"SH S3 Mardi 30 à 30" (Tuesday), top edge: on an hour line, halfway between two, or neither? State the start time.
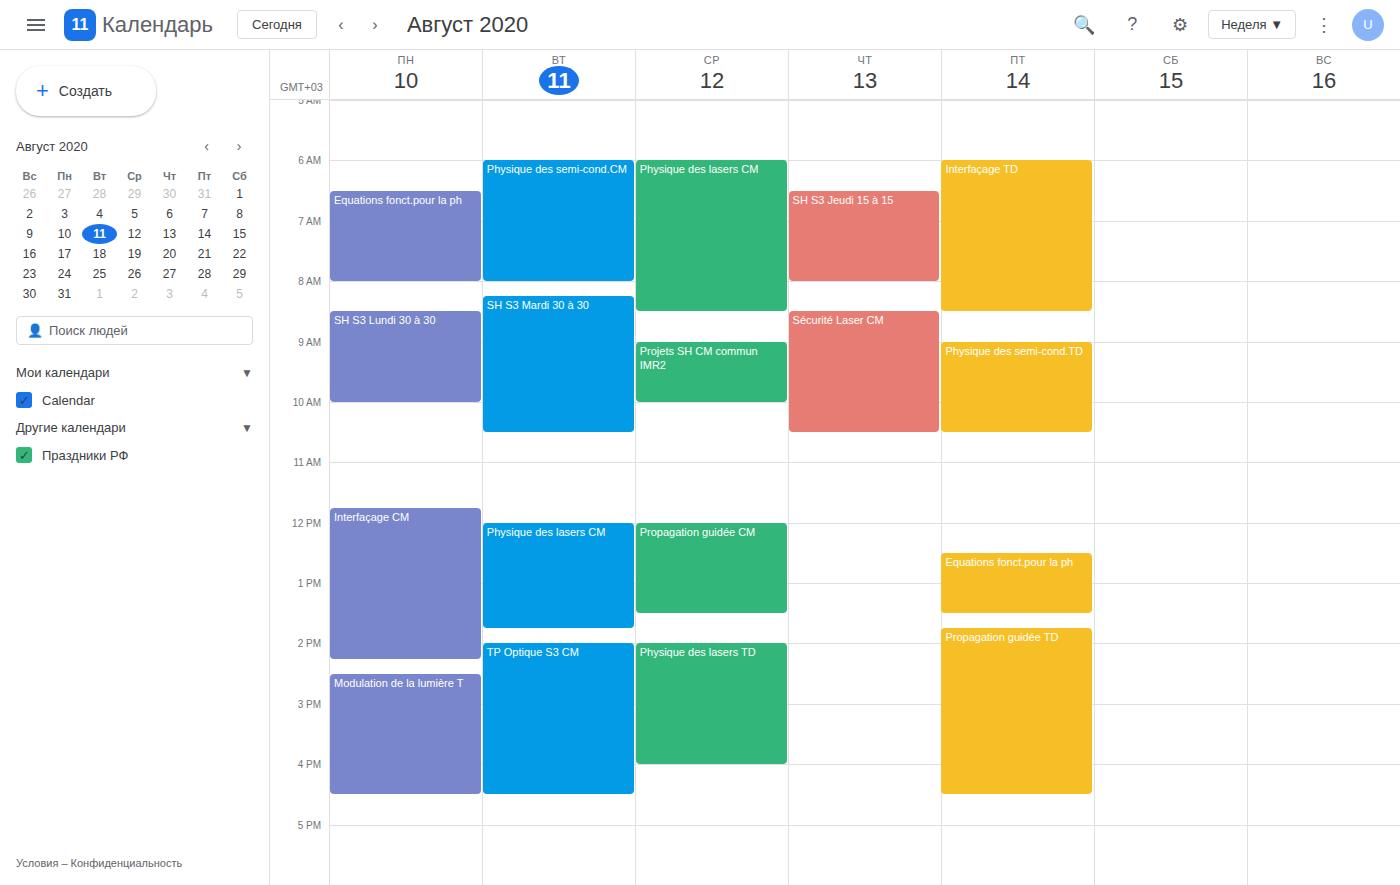
8:15 AM -- neither: a quarter of the way from the 8 AM line to the 9 AM line.